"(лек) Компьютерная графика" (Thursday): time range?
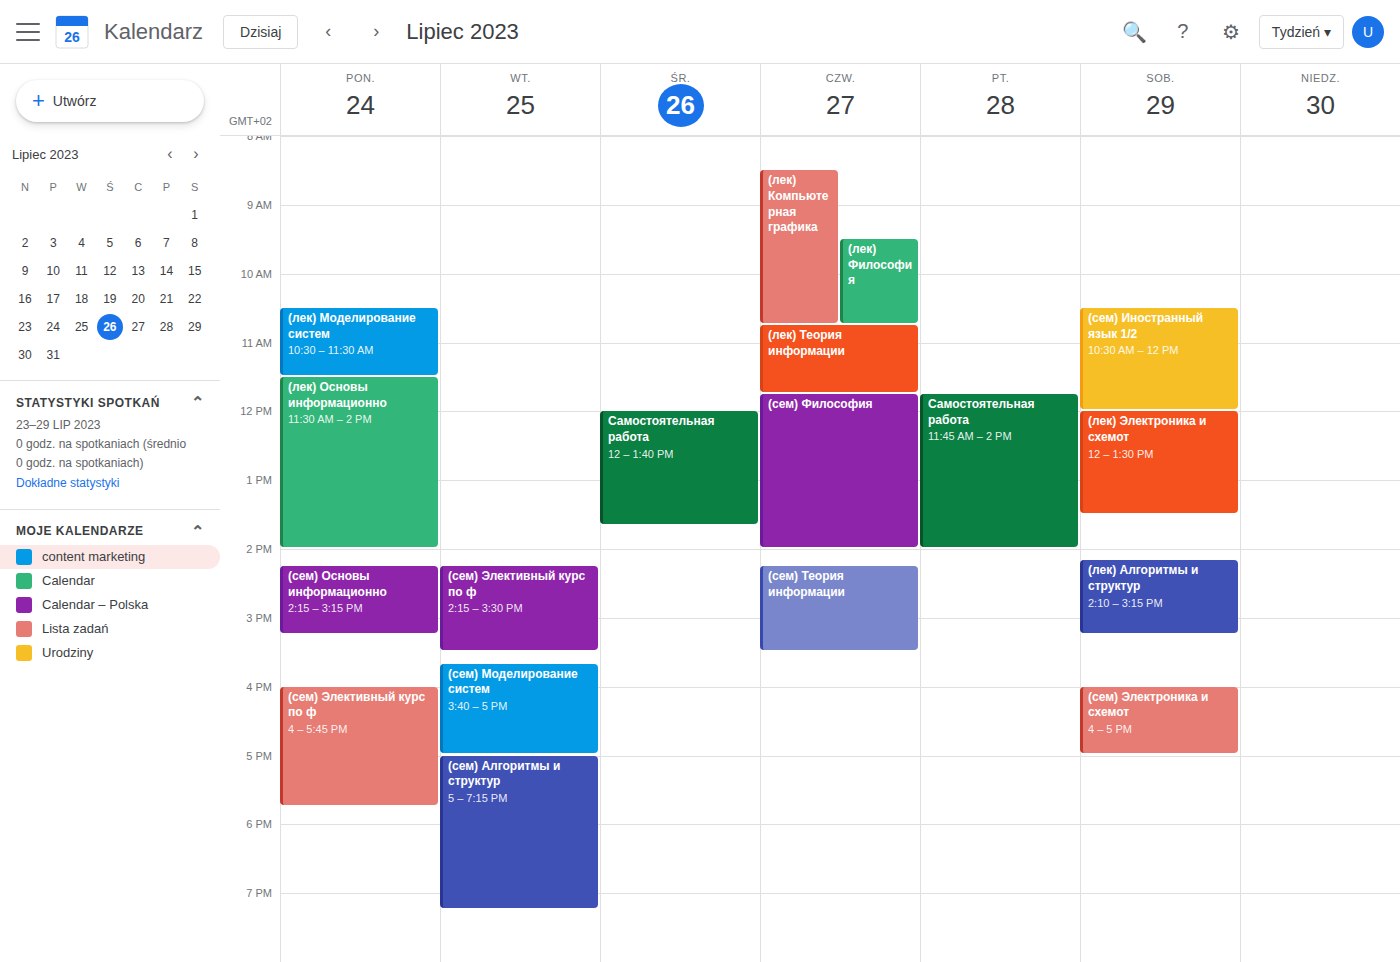
08:30 to 10:45